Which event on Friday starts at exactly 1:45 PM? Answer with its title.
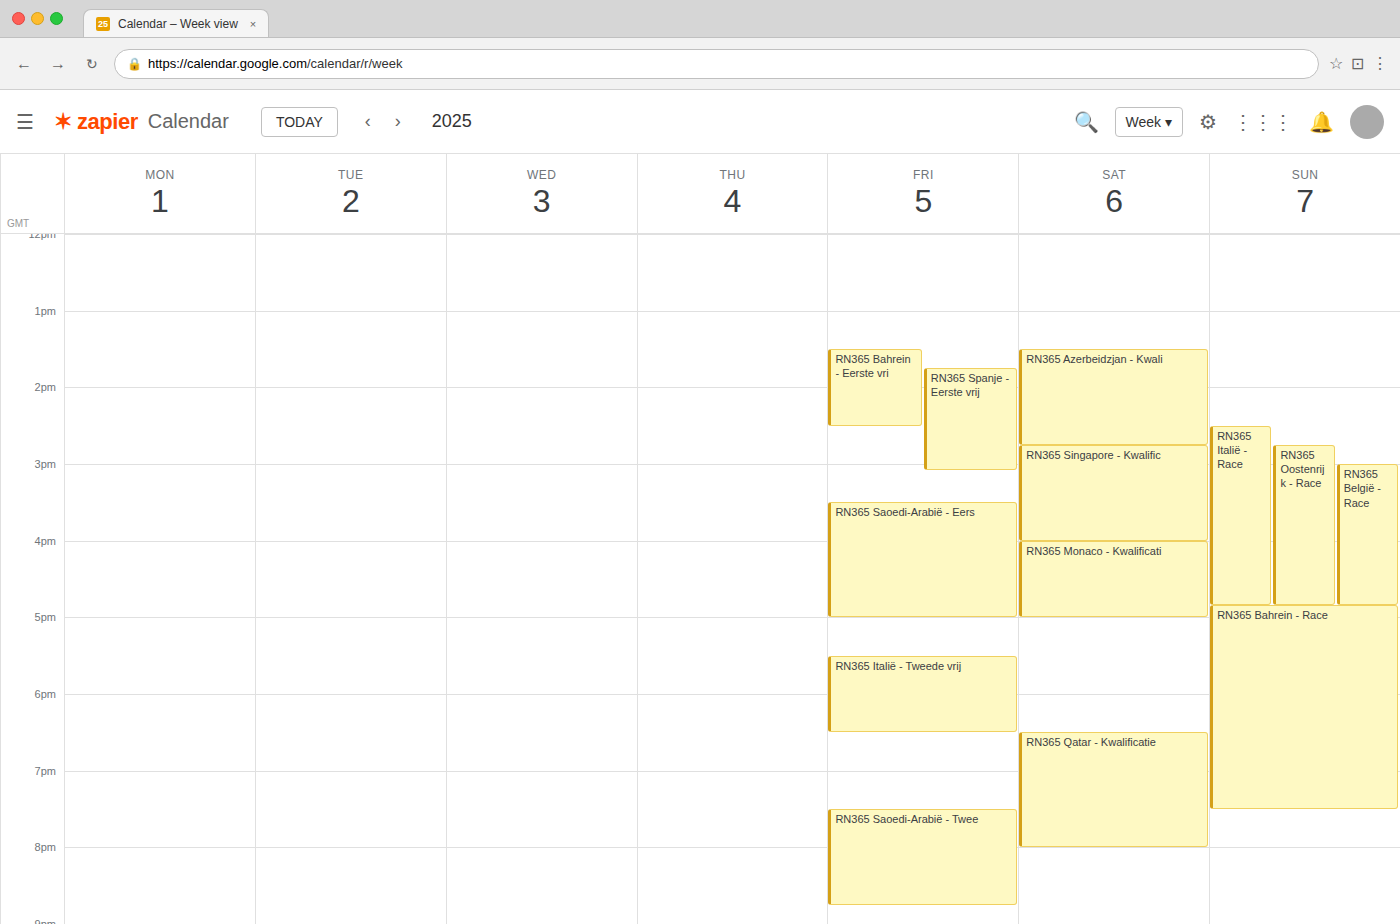
"RN365 Spanje - Eerste vrij"